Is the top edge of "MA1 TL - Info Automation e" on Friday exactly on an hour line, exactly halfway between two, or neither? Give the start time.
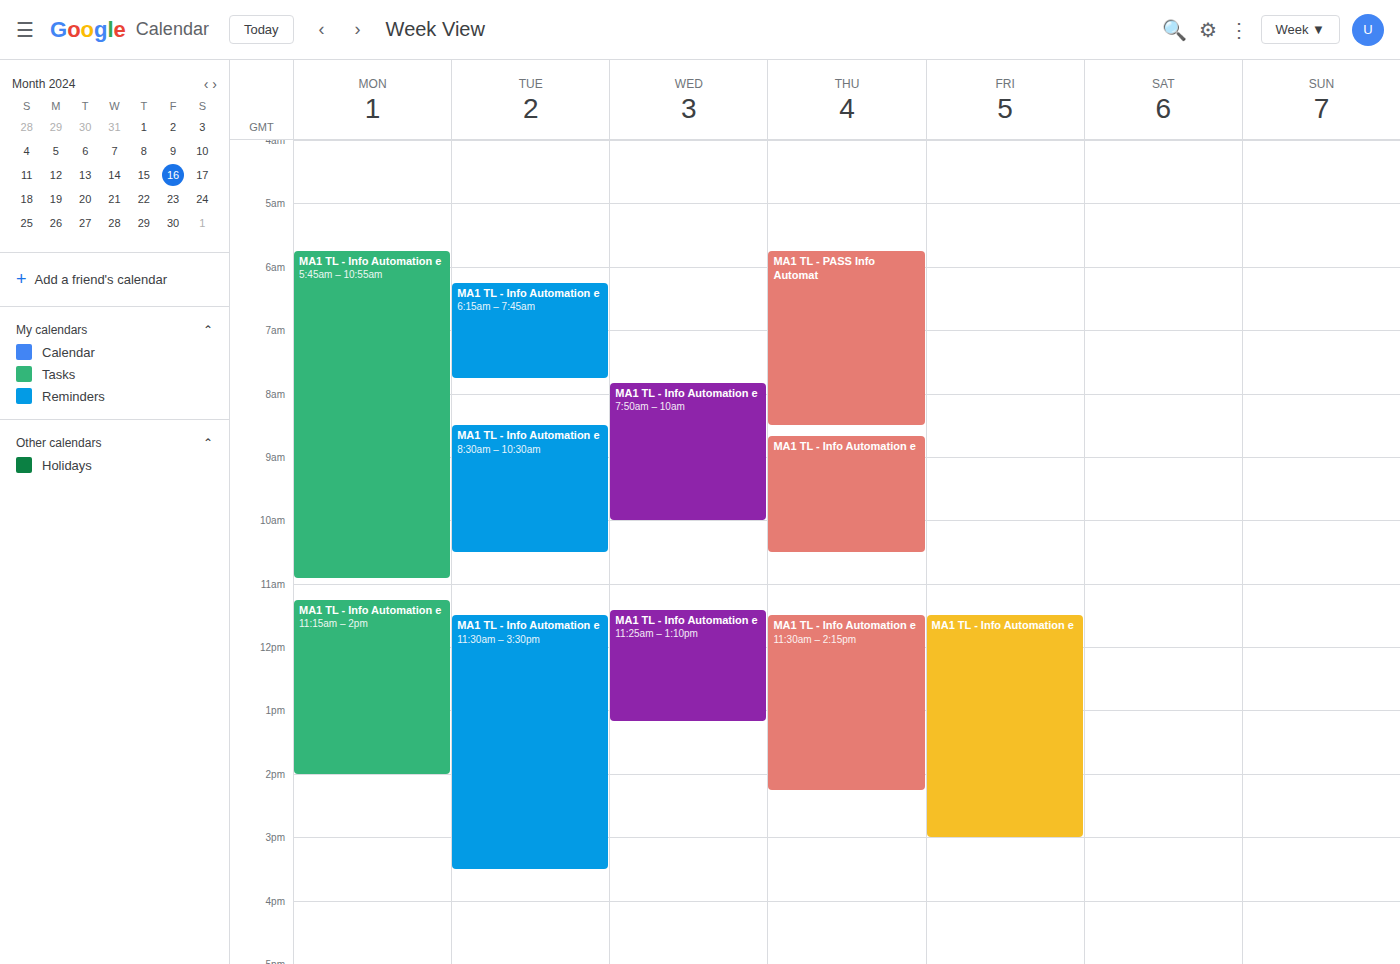
11:30 -- halfway between the 11:00 and 12:00 lines.